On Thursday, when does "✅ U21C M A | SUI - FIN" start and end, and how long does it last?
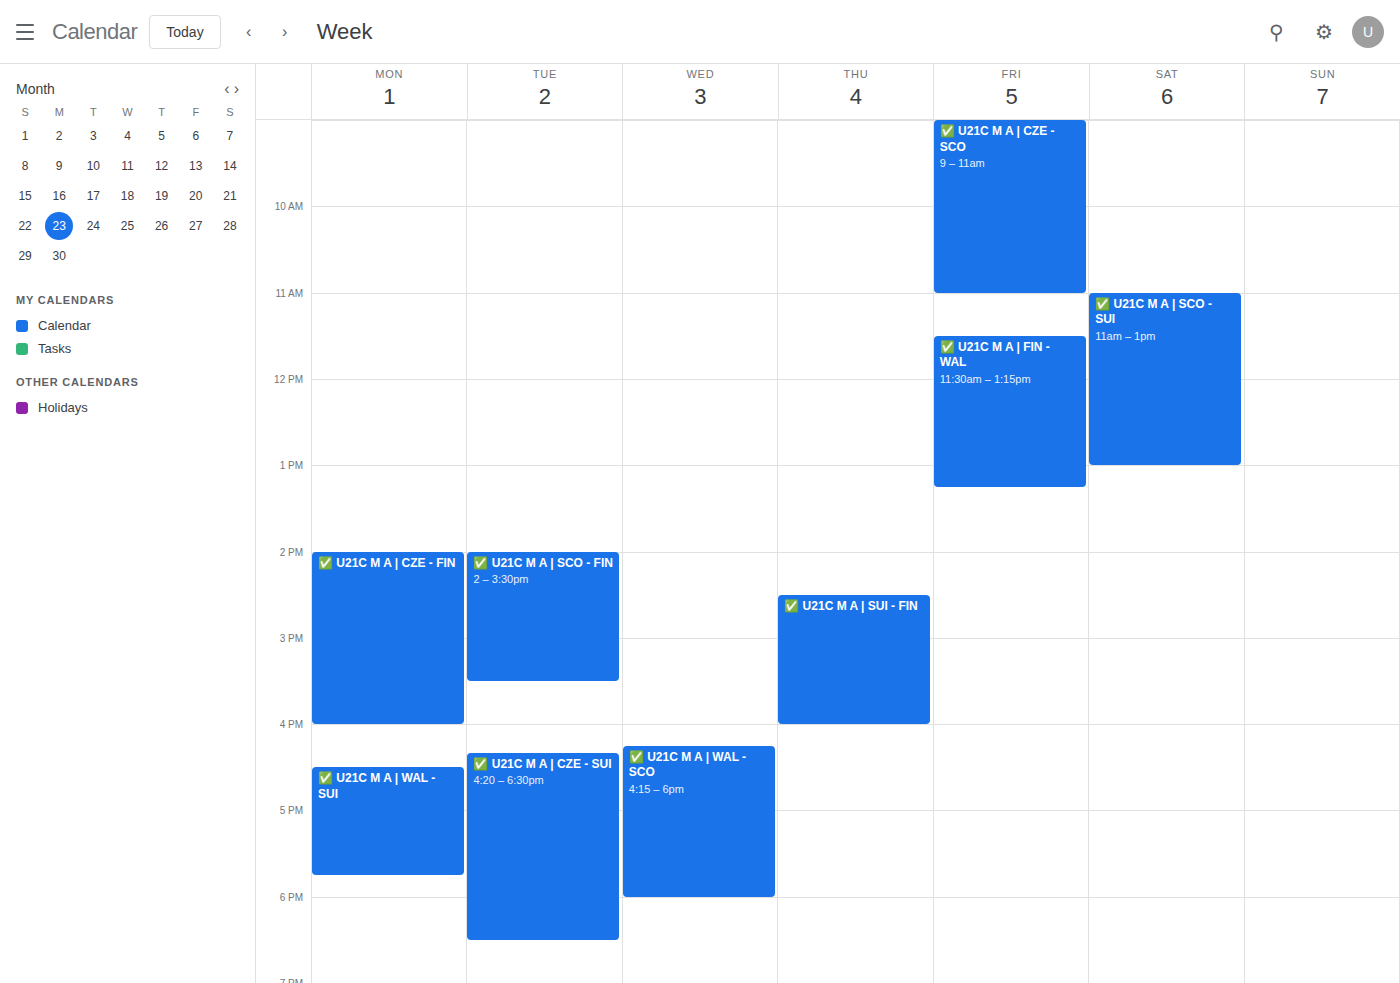
2:30 PM to 4:00 PM, 1 hour 30 minutes